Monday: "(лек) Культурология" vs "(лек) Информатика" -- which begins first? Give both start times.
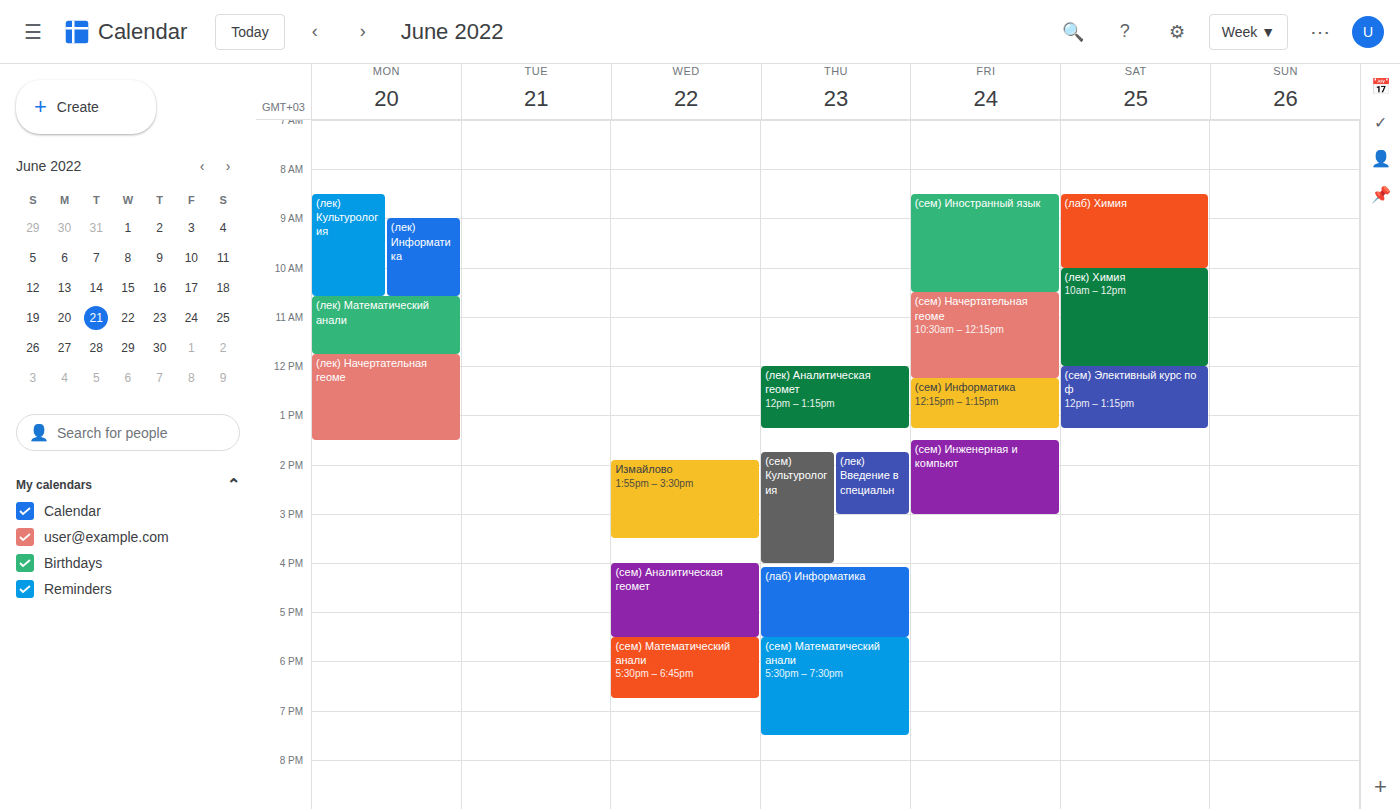
"(лек) Культурология" 8:30 AM; "(лек) Информатика" 9:00 AM.